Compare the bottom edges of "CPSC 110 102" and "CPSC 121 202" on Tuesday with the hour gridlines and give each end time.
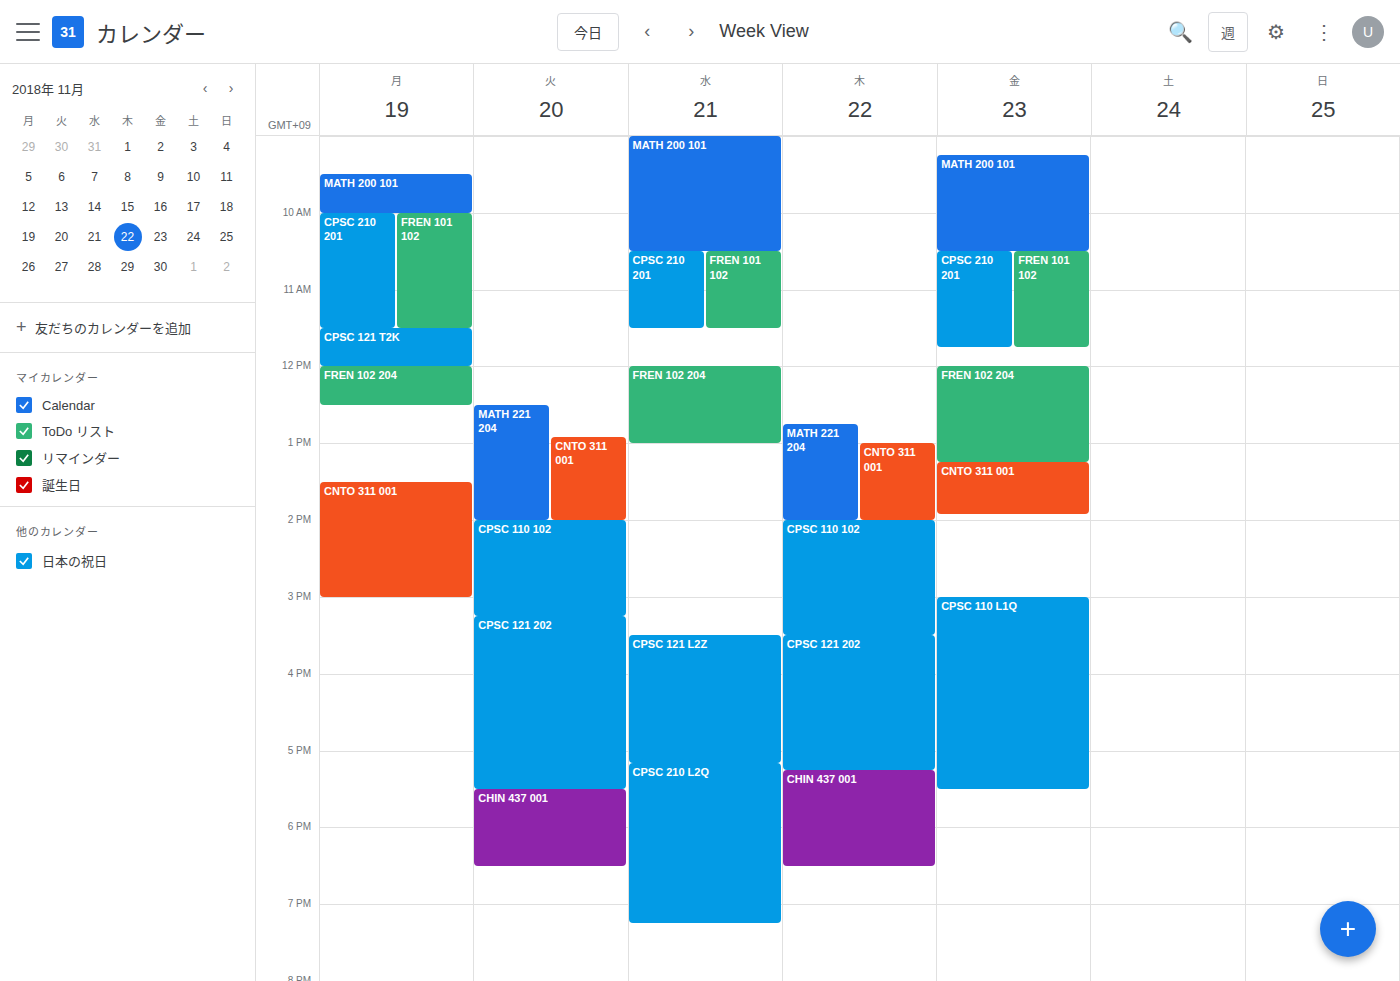
"CPSC 110 102": 15:15, neither: a quarter of the way from the 15:00 line to the 16:00 line. "CPSC 121 202": 17:30, halfway between the 17:00 and 18:00 lines.